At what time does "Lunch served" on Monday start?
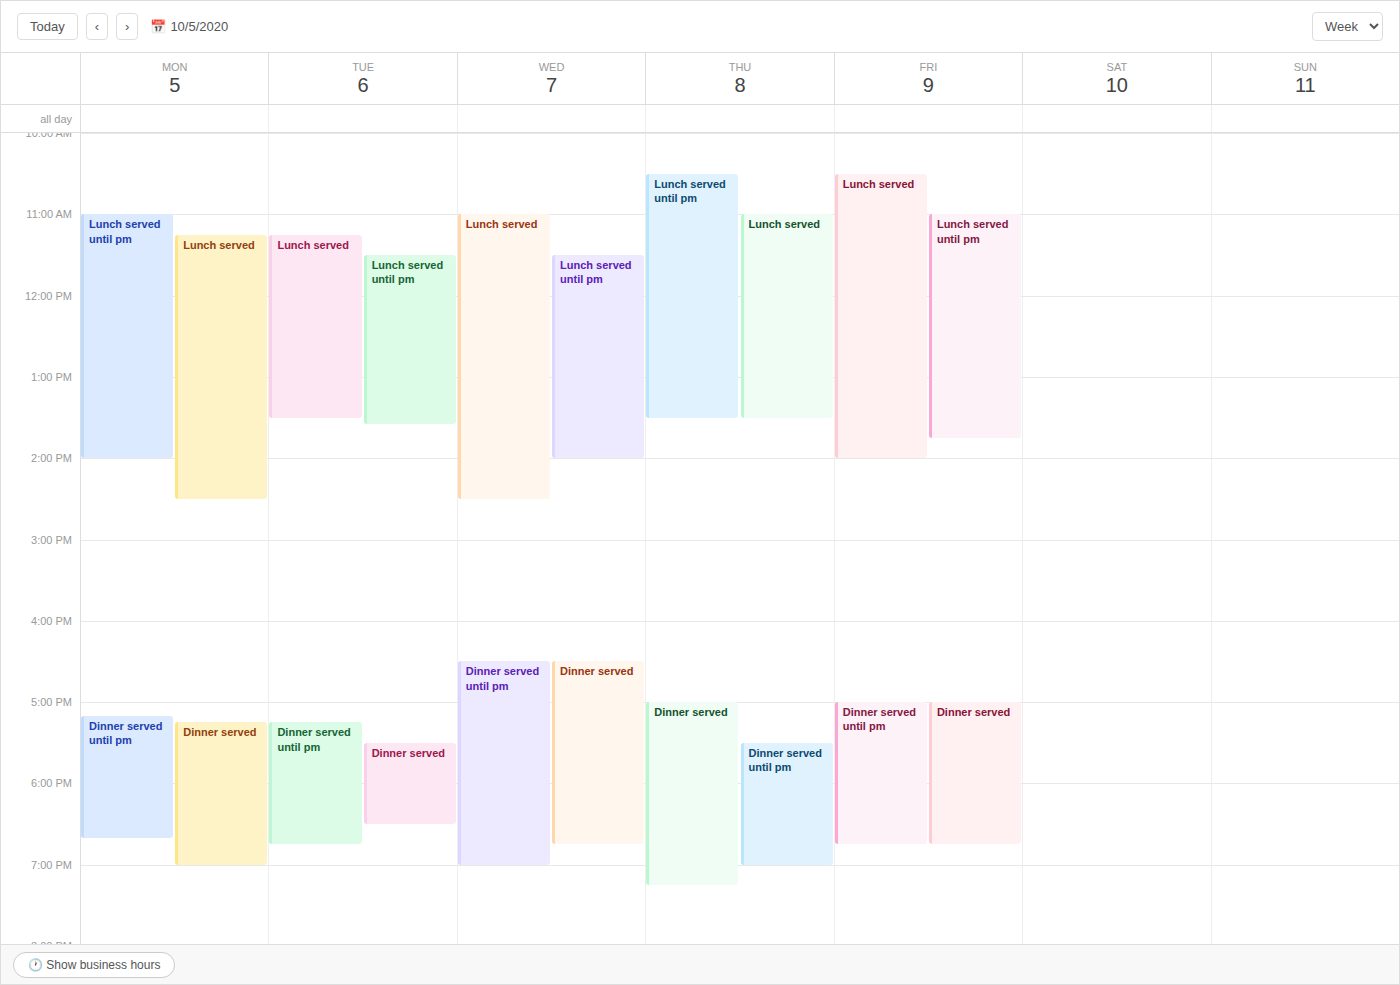
11:15 AM